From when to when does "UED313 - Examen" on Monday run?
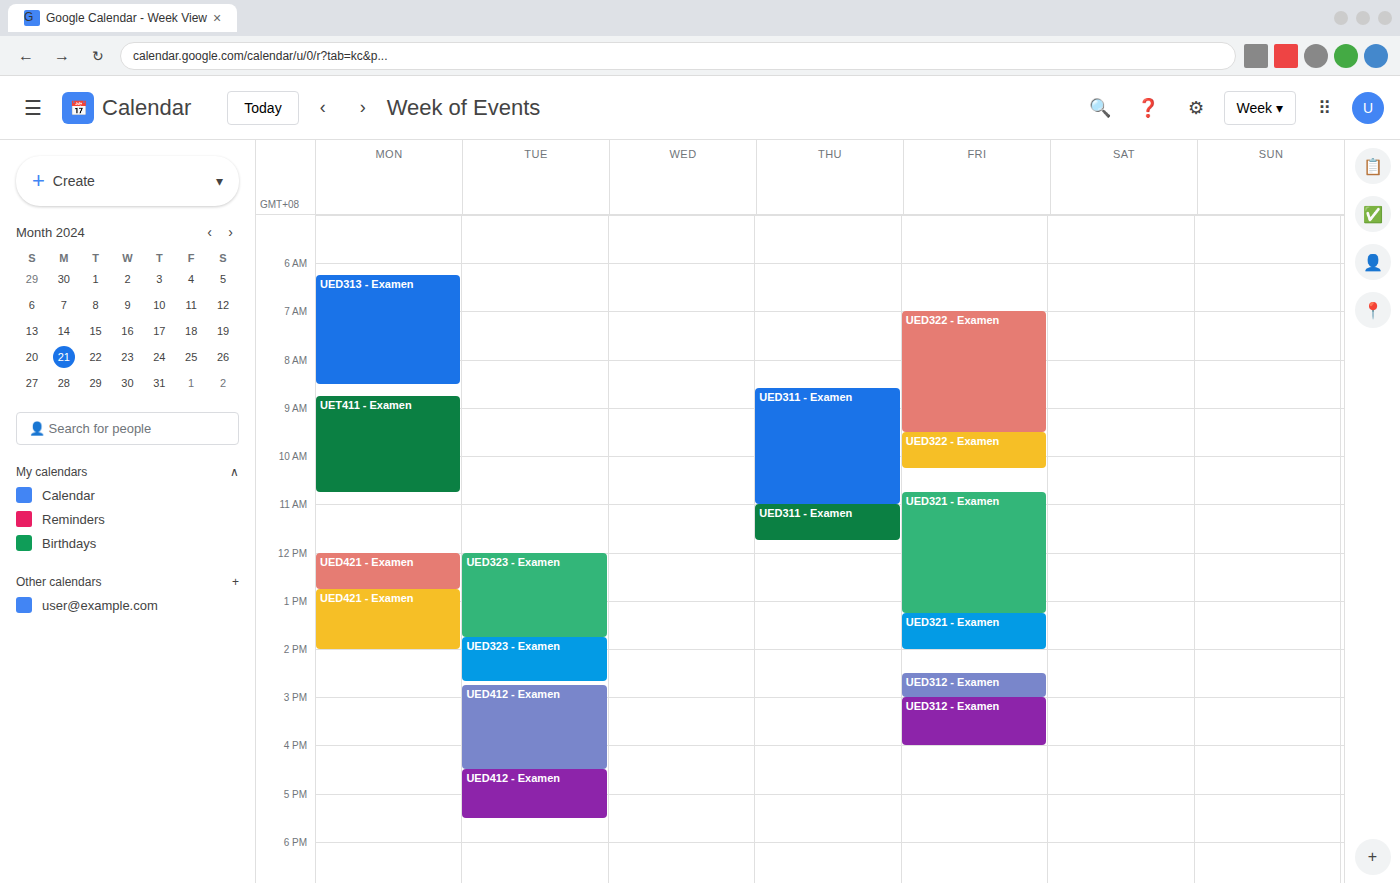
6:15 AM to 8:30 AM